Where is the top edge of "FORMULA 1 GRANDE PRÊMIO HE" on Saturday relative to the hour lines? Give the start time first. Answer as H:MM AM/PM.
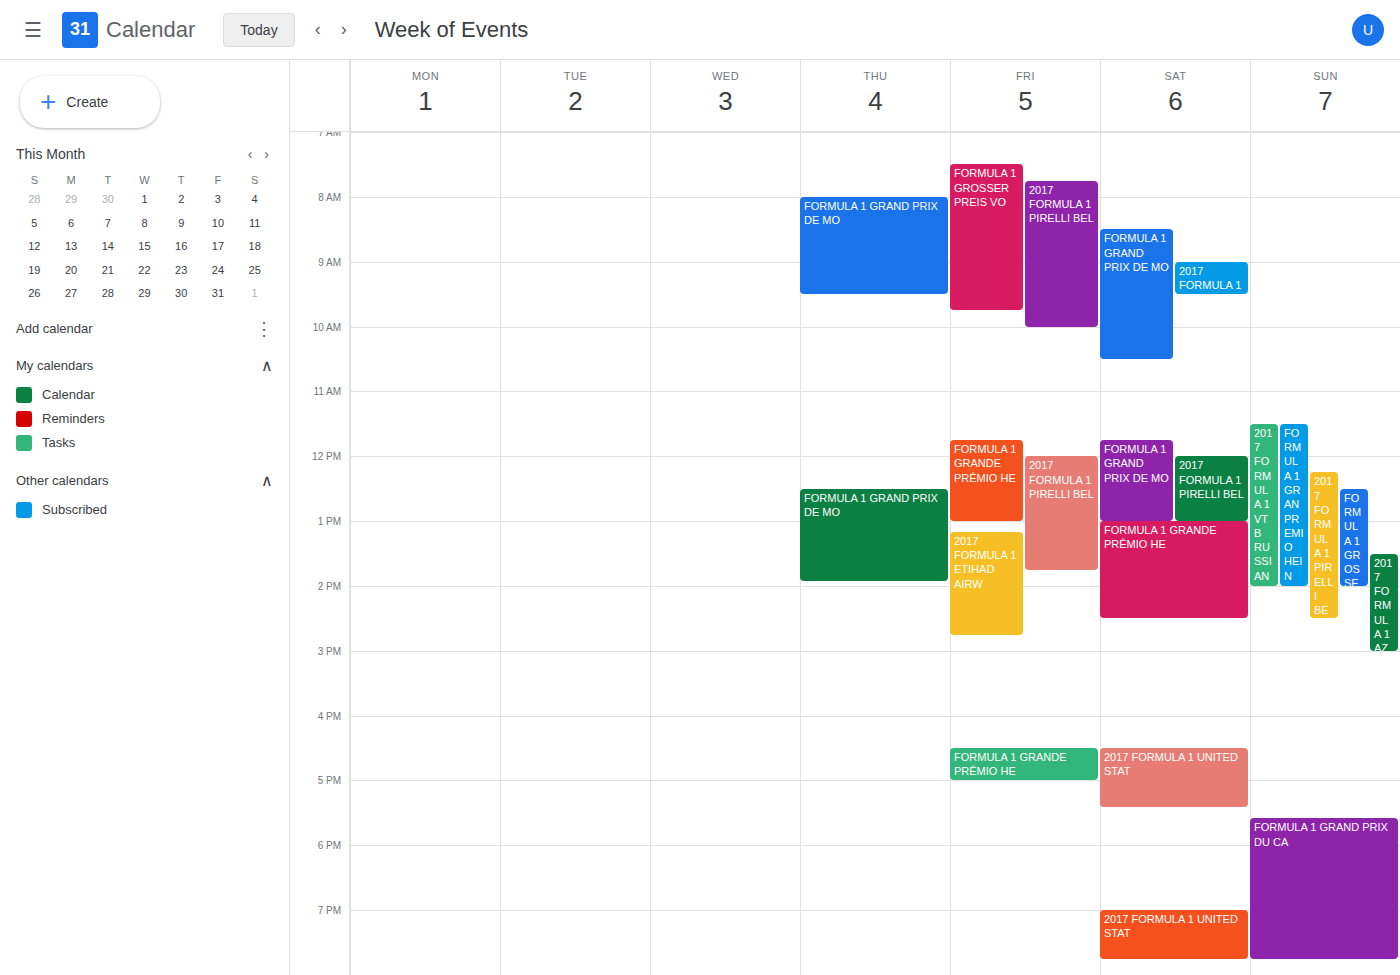
1:00 PM -- exactly on the 1 PM line.